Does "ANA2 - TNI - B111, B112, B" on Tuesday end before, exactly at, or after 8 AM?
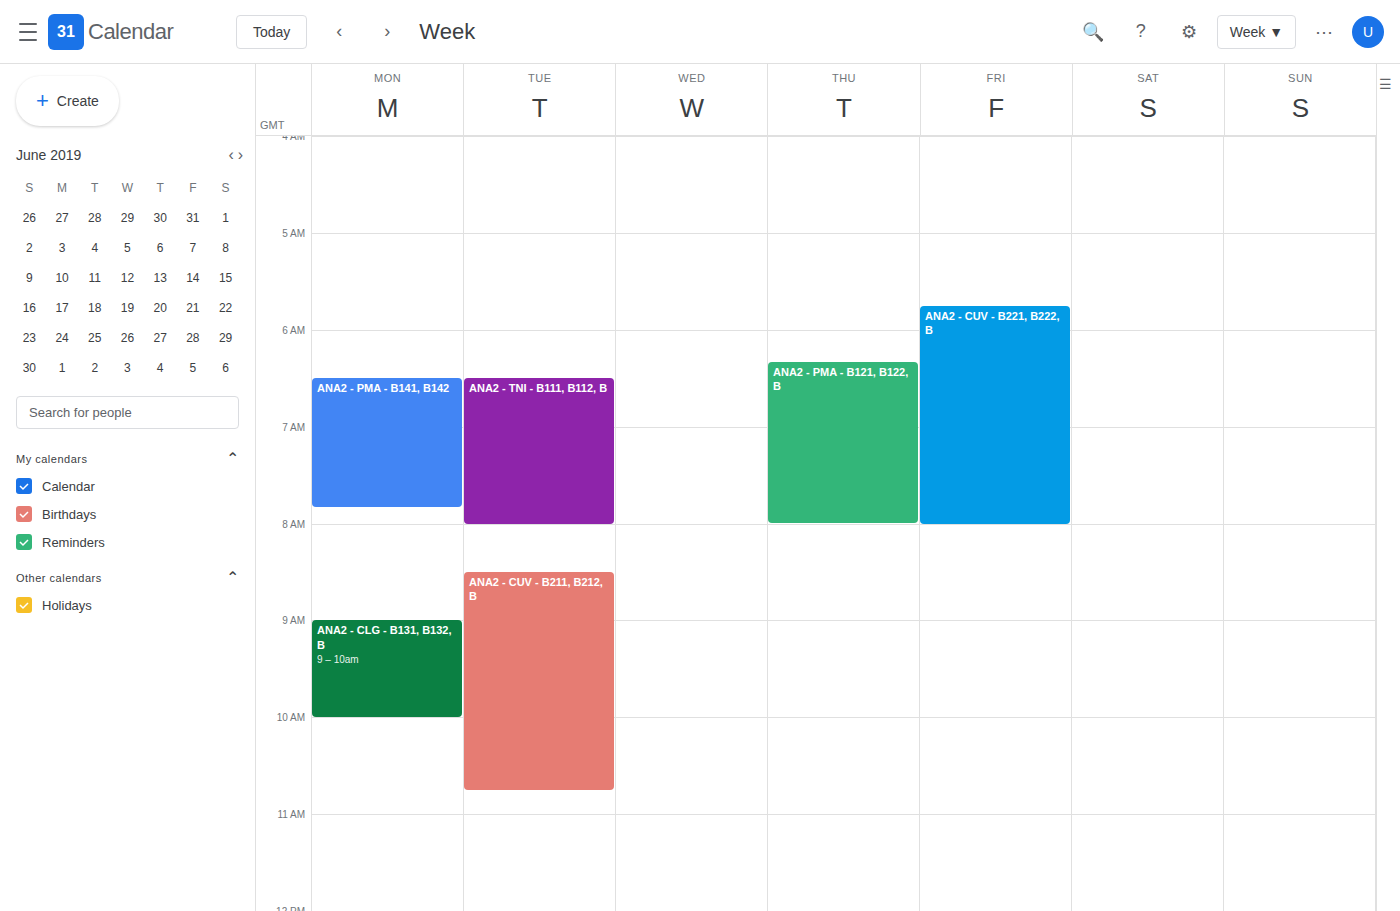
8:00 AM -- exactly at 8 AM, on the 8 AM line.